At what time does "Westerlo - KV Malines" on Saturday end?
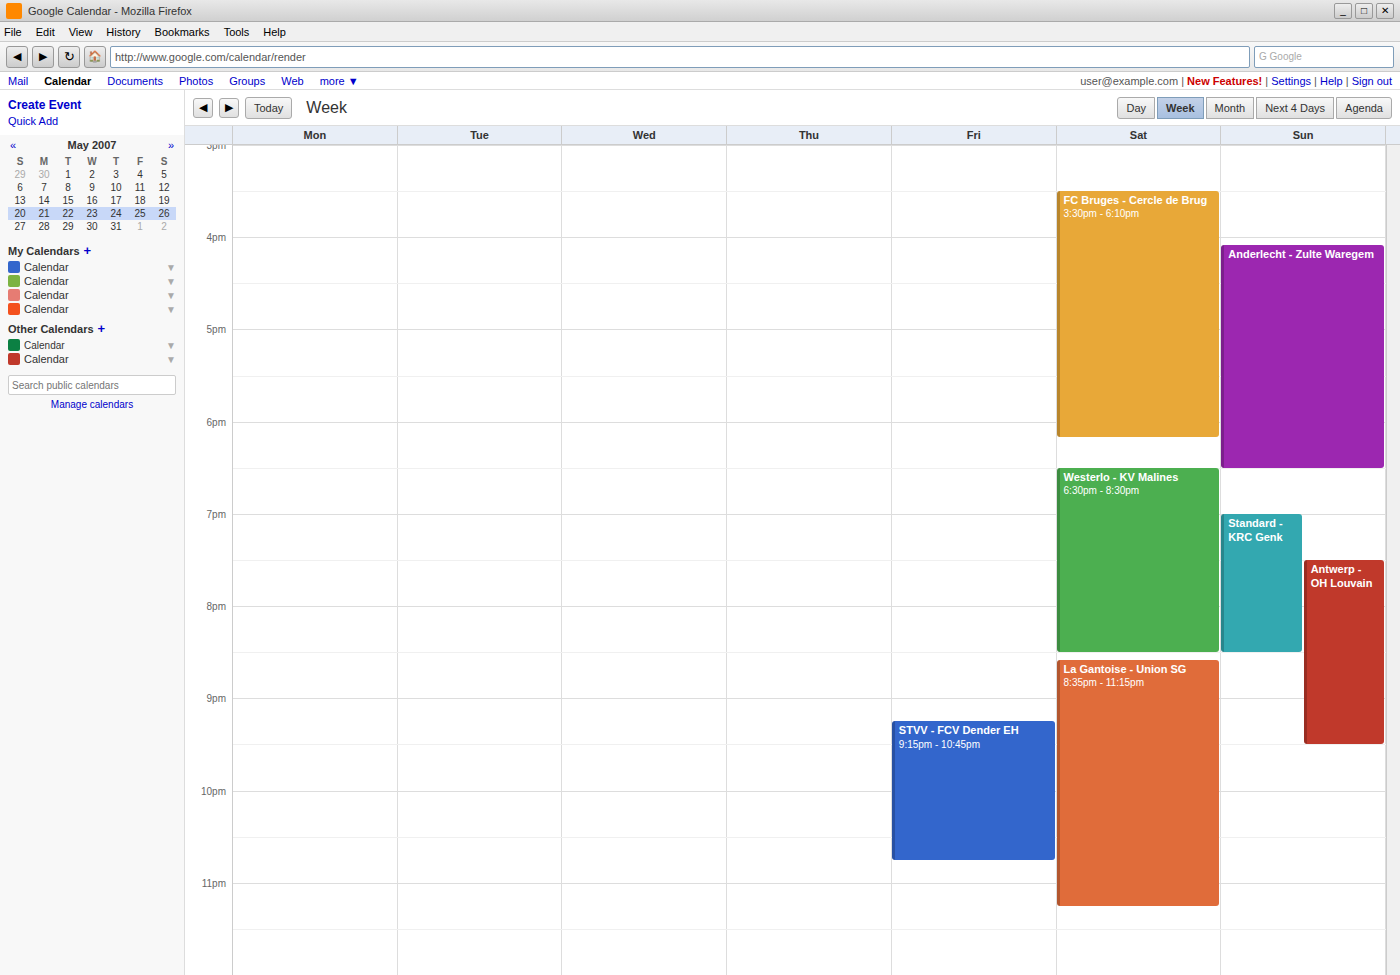
8:30 PM